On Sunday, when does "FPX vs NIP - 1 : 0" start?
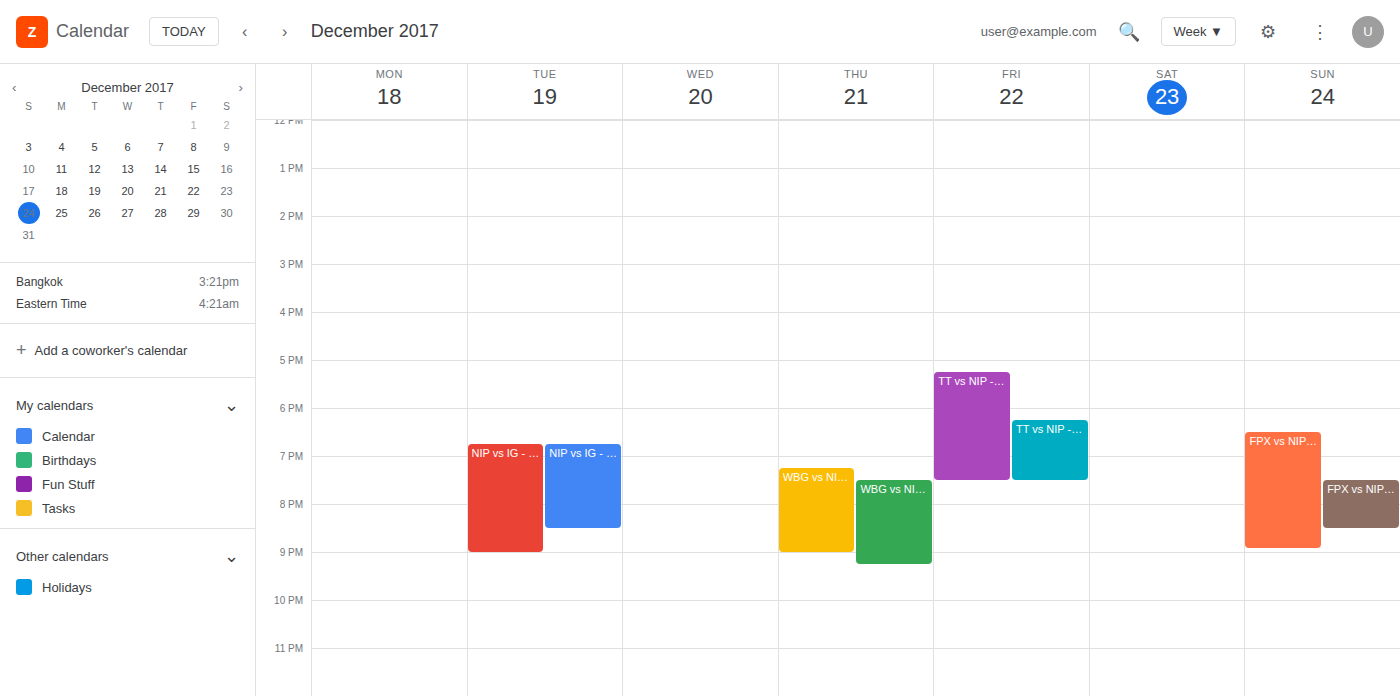
6:30 PM